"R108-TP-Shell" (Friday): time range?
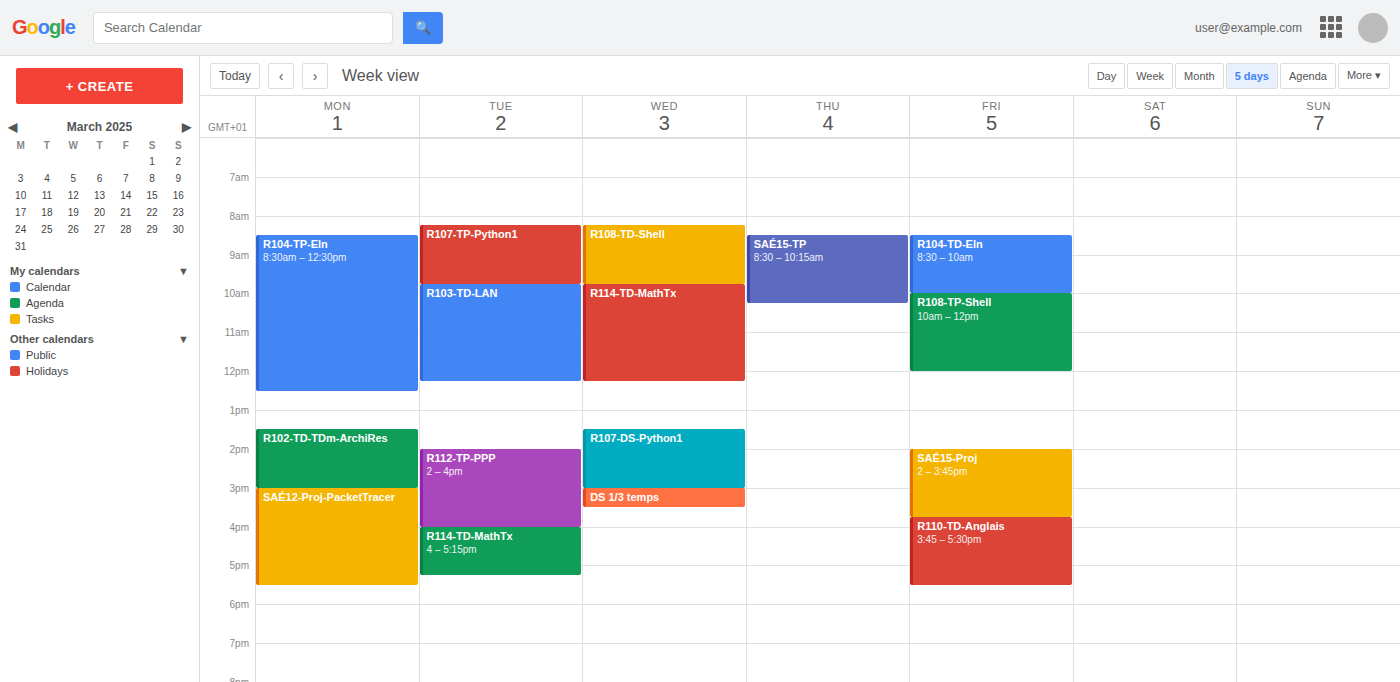
10:00 AM to 12:00 PM